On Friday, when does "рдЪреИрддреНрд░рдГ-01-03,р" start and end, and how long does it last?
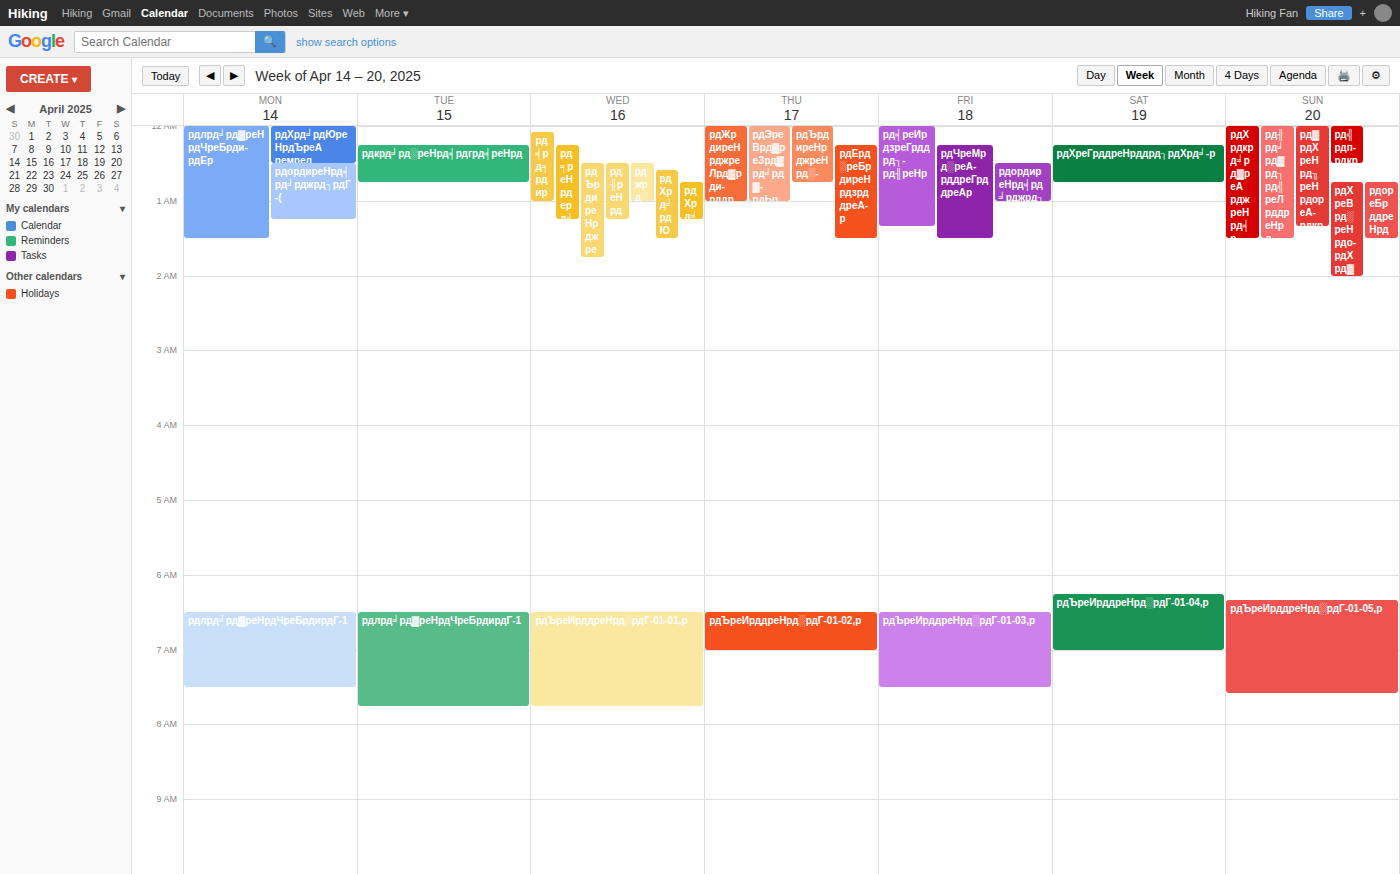
06:30 to 07:30, 1 hour